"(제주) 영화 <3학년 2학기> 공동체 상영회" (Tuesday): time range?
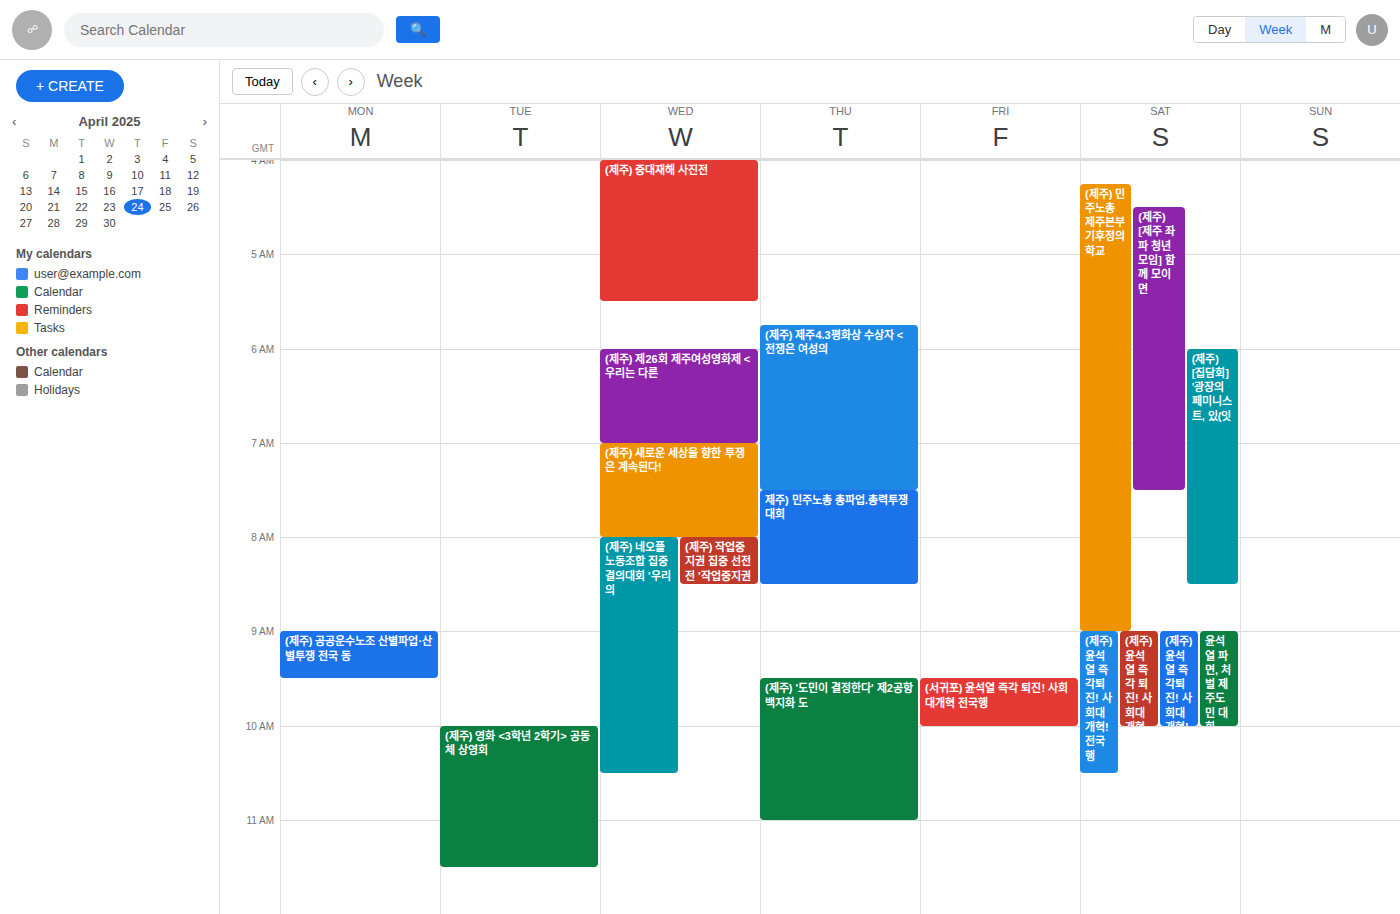
10:00 AM to 11:30 AM